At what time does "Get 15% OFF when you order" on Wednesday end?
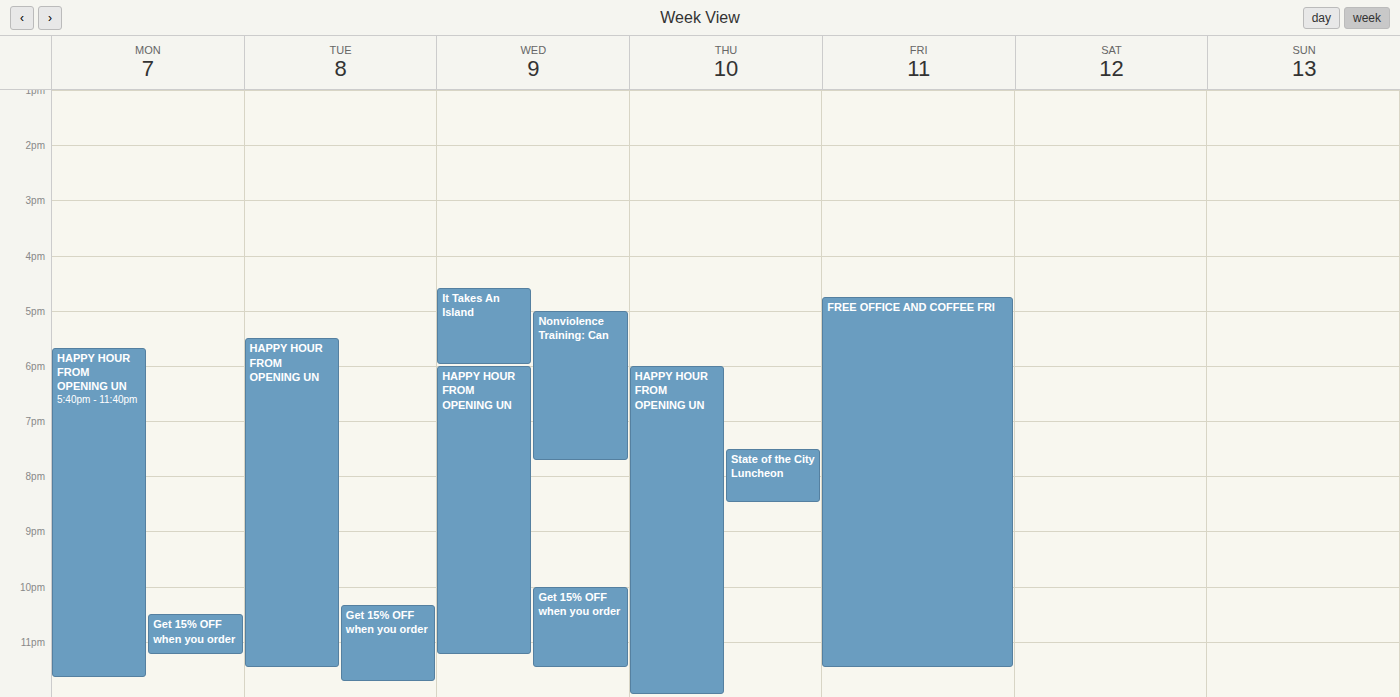
23:30